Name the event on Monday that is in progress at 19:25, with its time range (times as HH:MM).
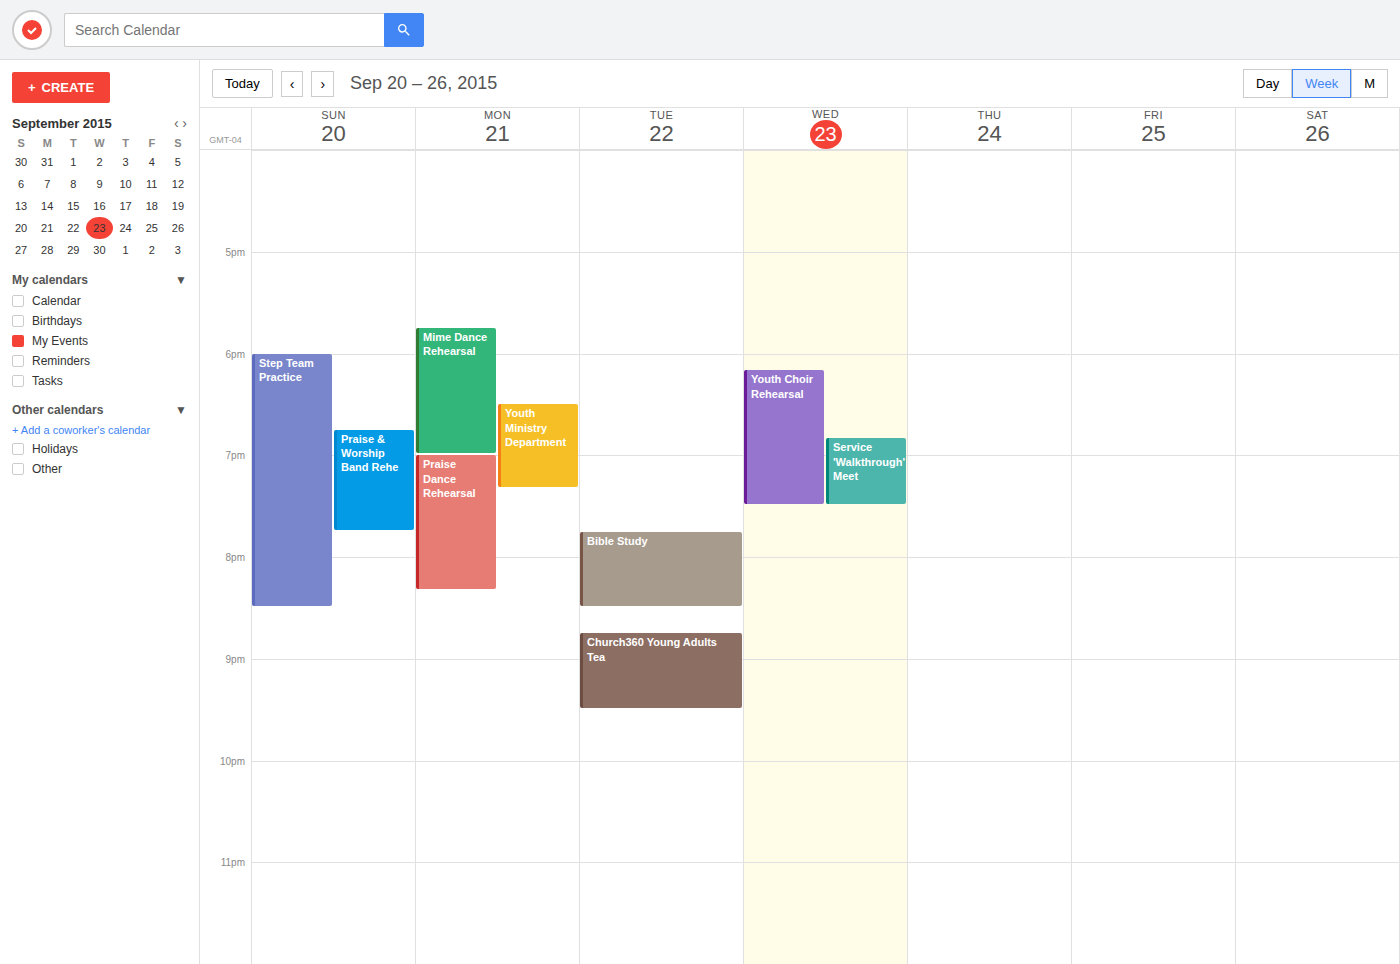
"Praise Dance Rehearsal", 19:00 to 20:20